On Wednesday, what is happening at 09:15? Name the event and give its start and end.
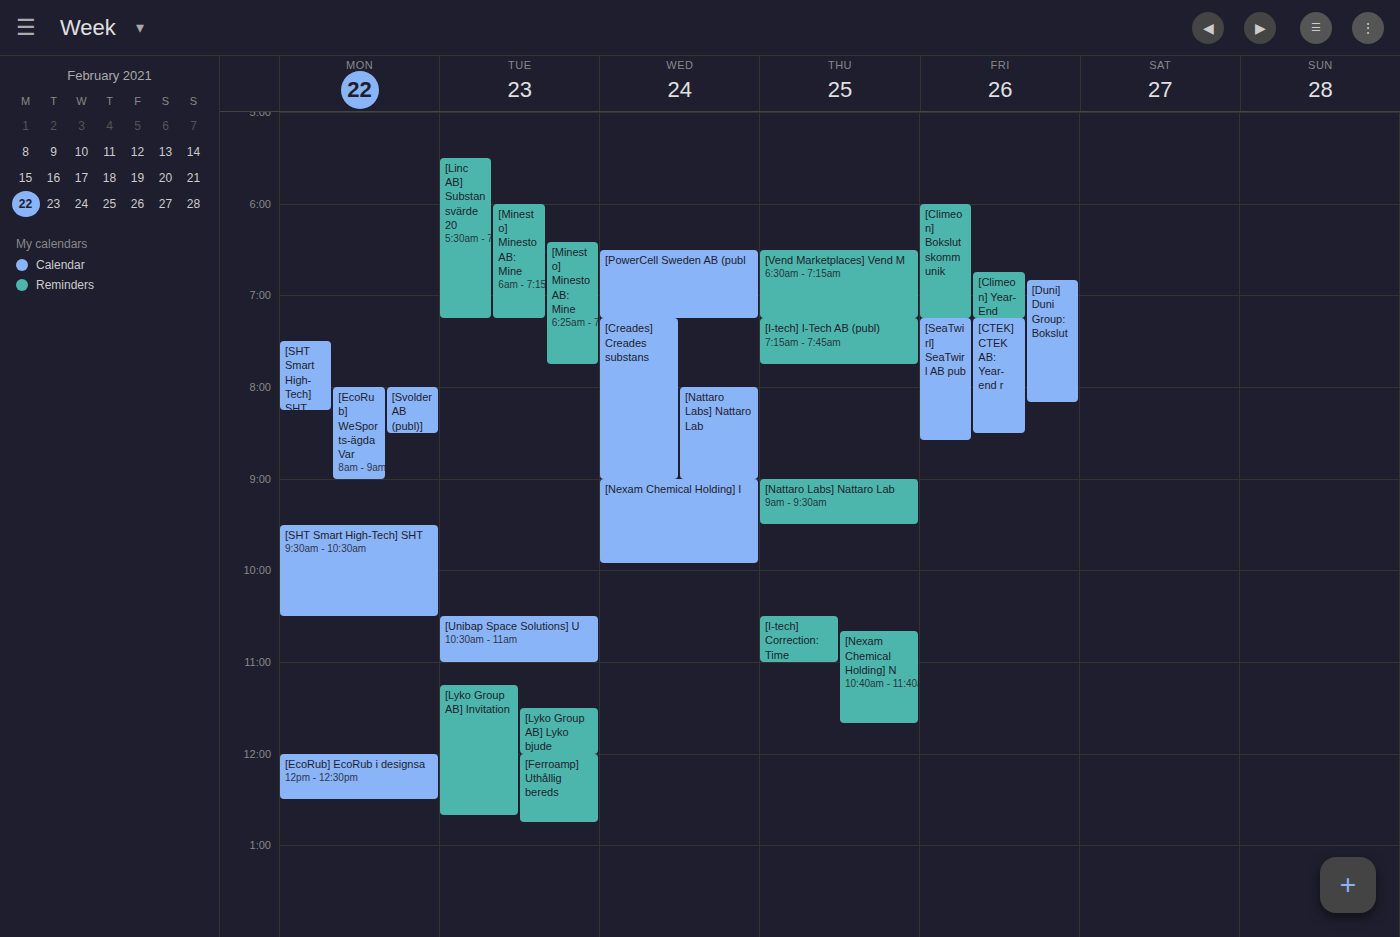
"[Nexam Chemical Holding] I", 09:00 to 09:55